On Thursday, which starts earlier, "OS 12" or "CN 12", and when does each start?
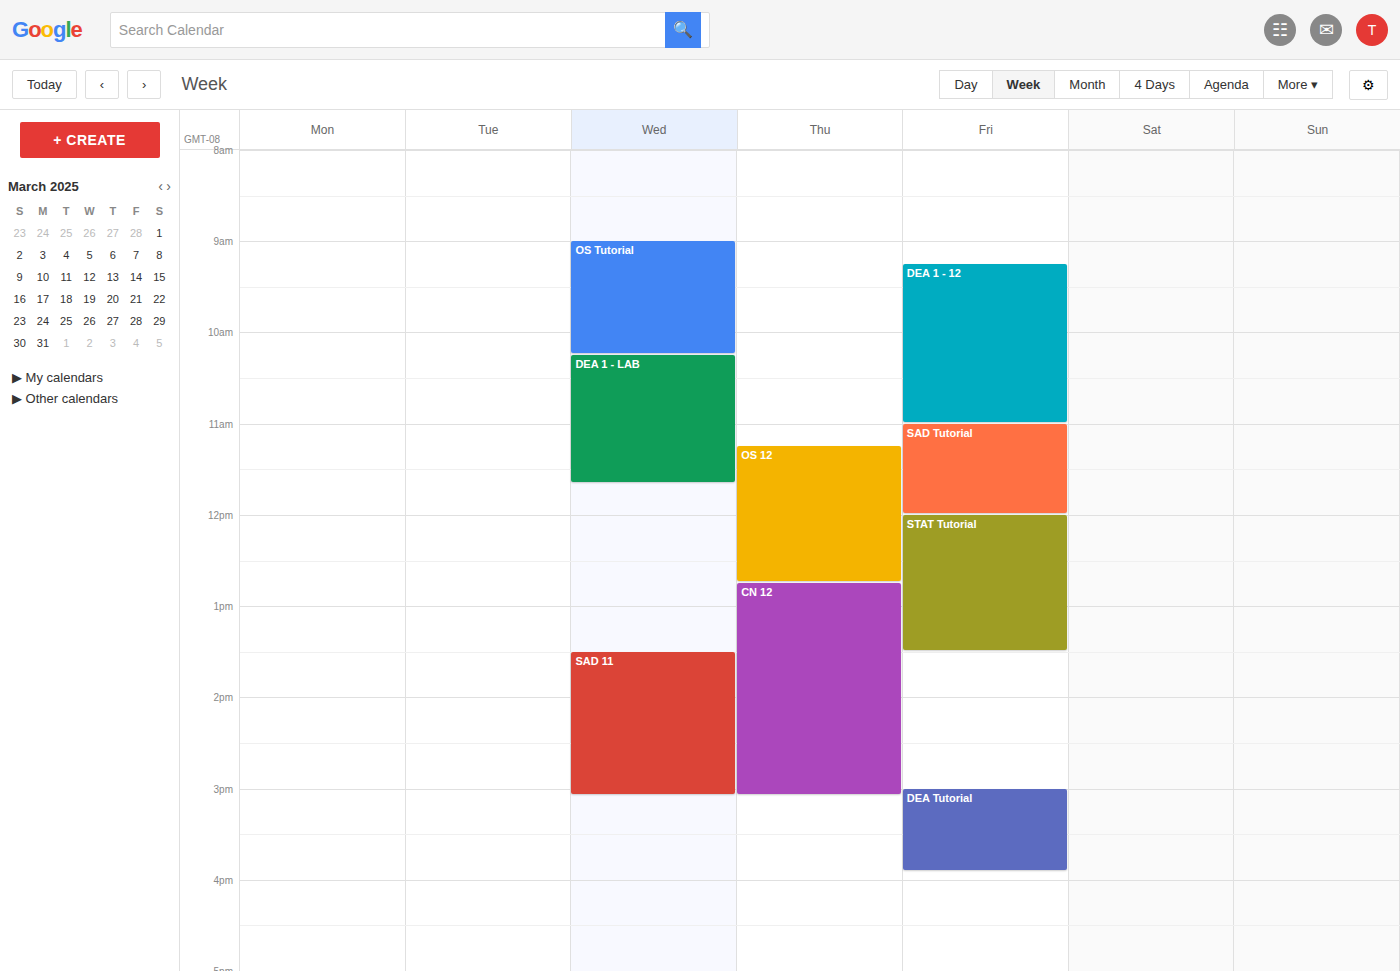
"OS 12" 11:15 AM; "CN 12" 12:45 PM.